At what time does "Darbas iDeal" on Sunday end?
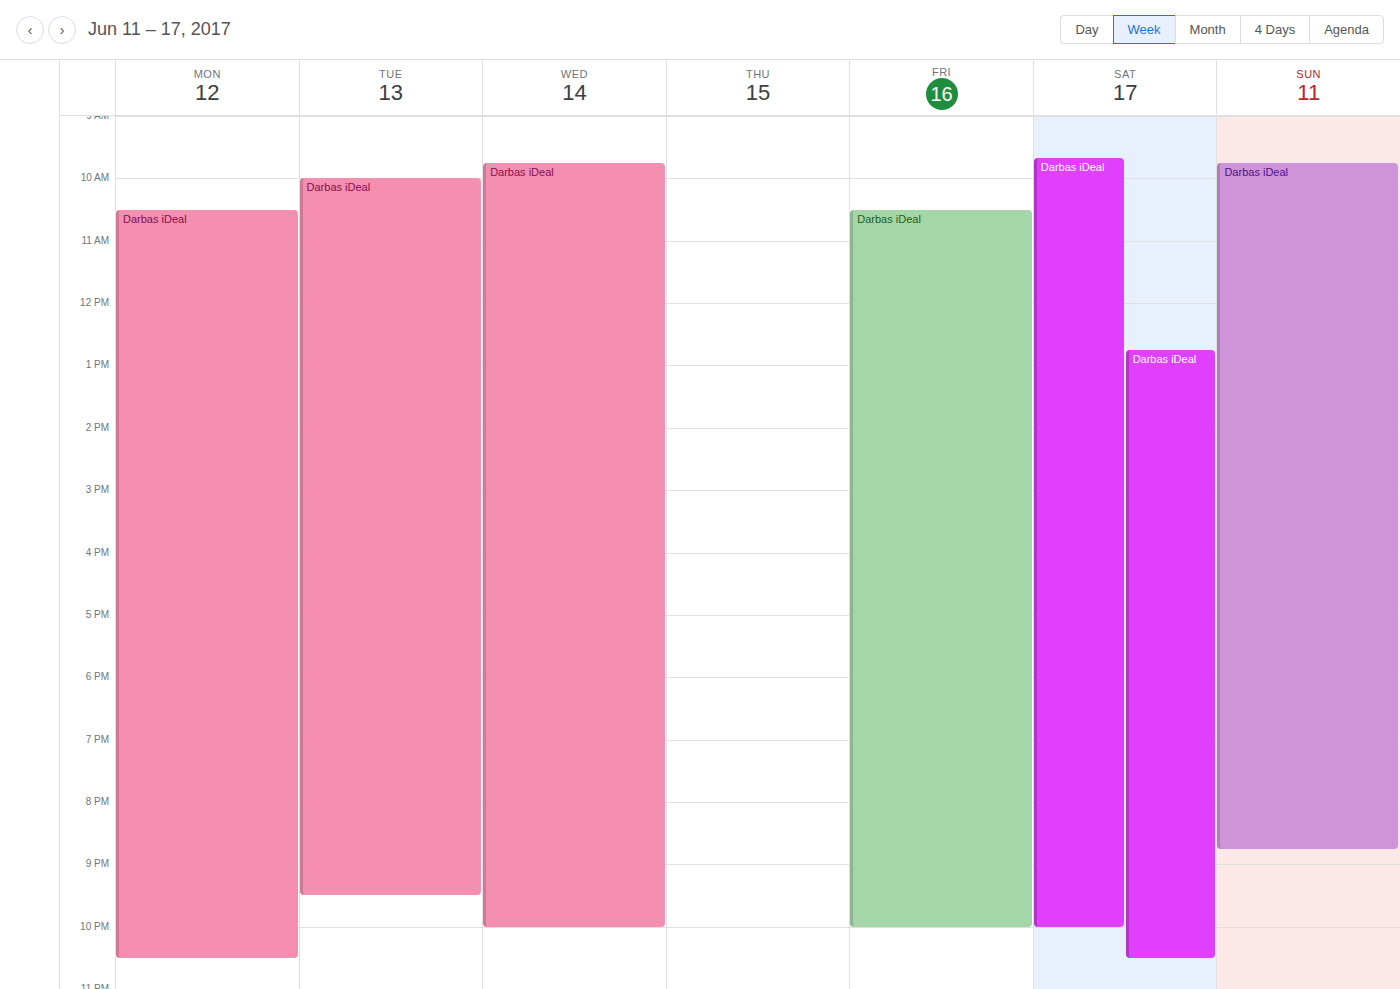
8:45 PM